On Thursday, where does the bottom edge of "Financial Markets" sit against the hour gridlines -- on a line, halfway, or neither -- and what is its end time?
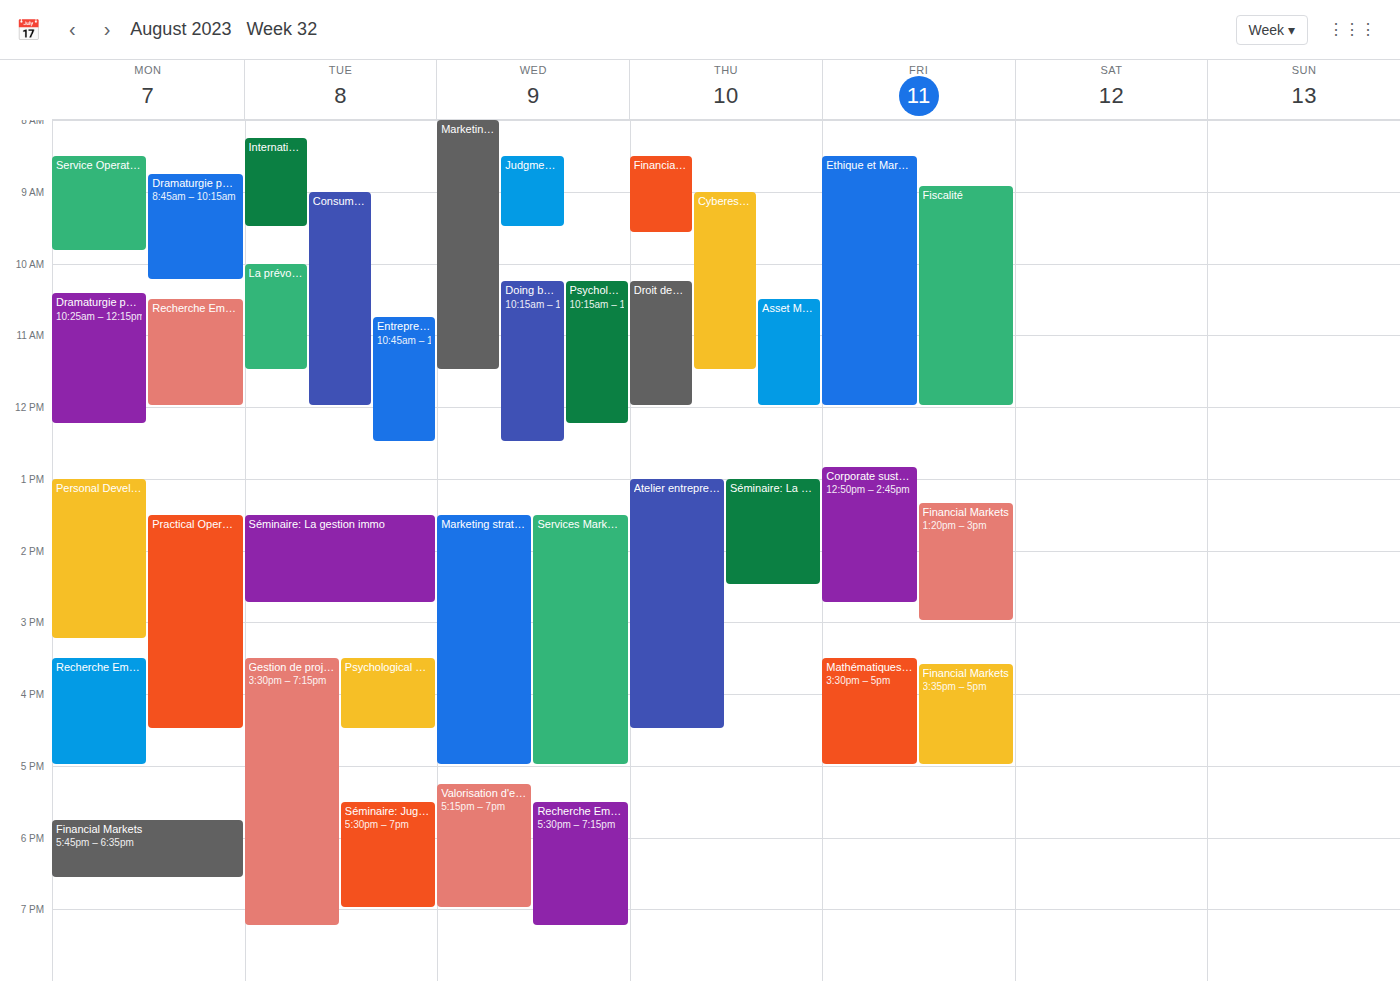
9:35 AM -- neither: 35 minutes below the 9 AM line and 25 minutes above the 10 AM line.